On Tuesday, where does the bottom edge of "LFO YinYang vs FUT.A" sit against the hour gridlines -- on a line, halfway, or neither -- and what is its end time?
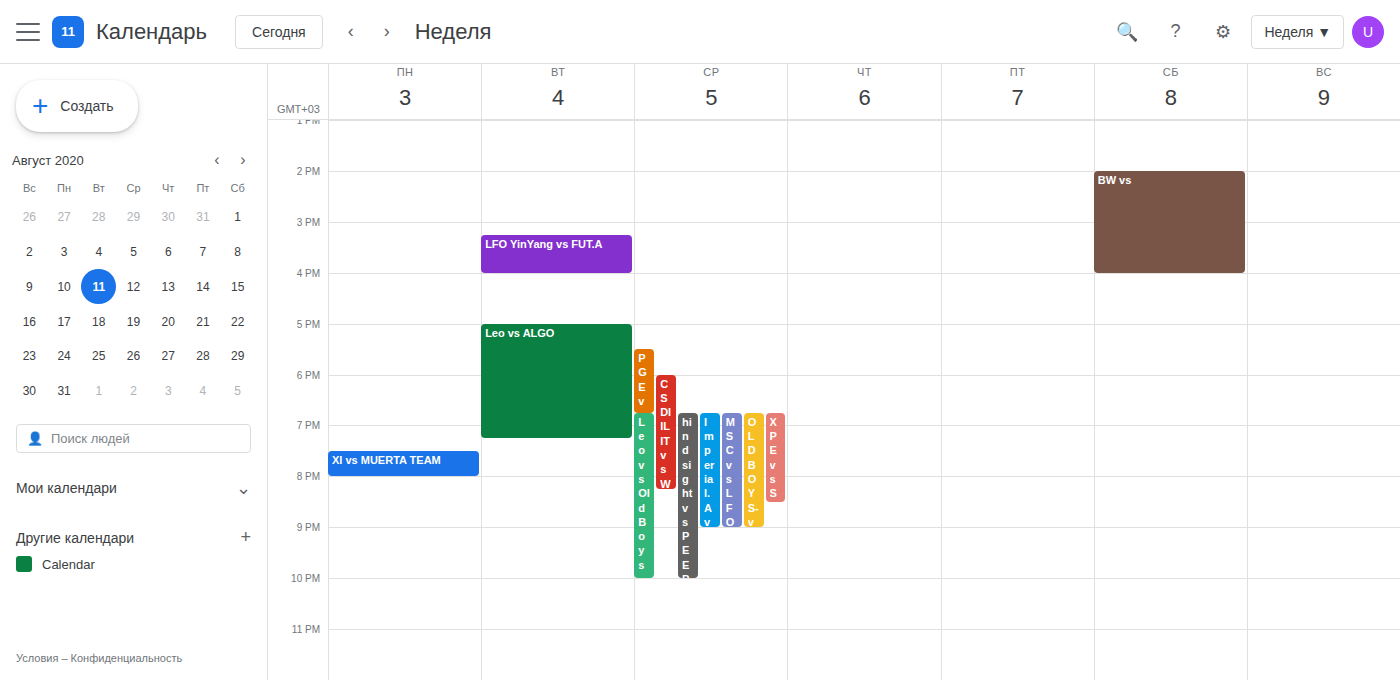
4:00 PM -- exactly on the 4 PM line.